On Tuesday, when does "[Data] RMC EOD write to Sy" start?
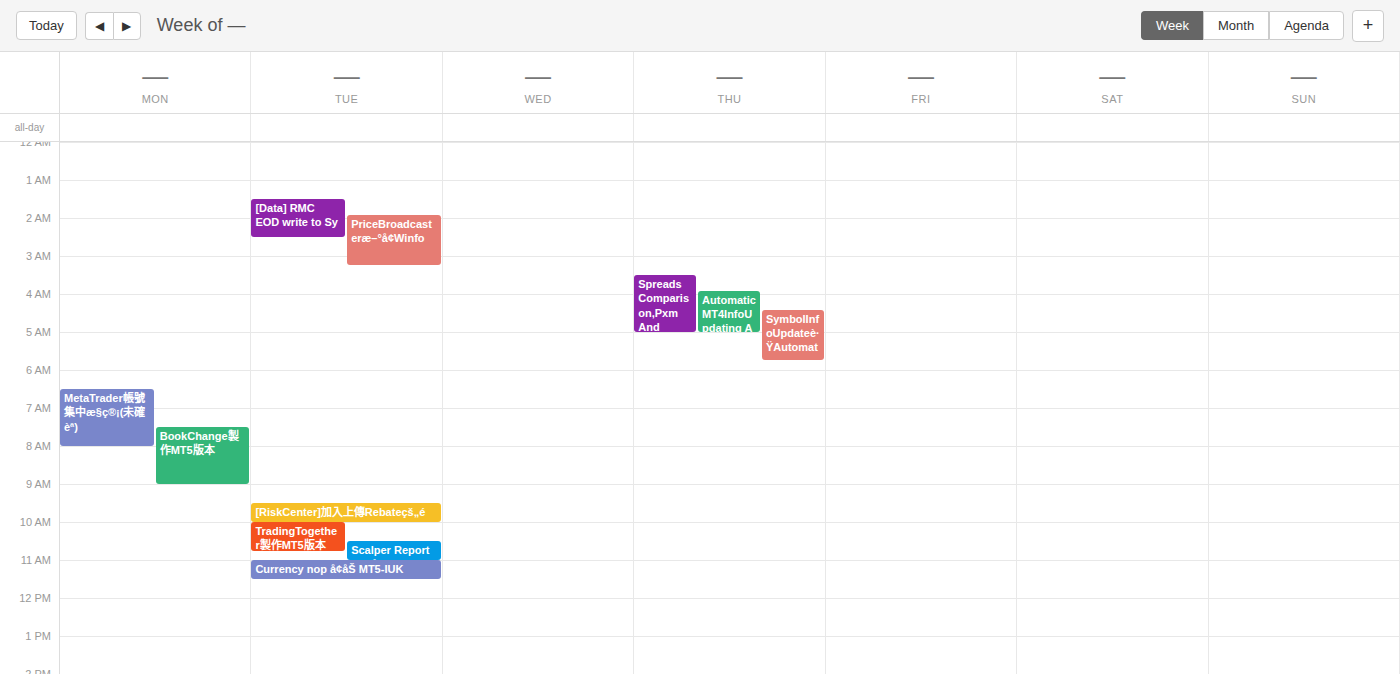
1:30 AM